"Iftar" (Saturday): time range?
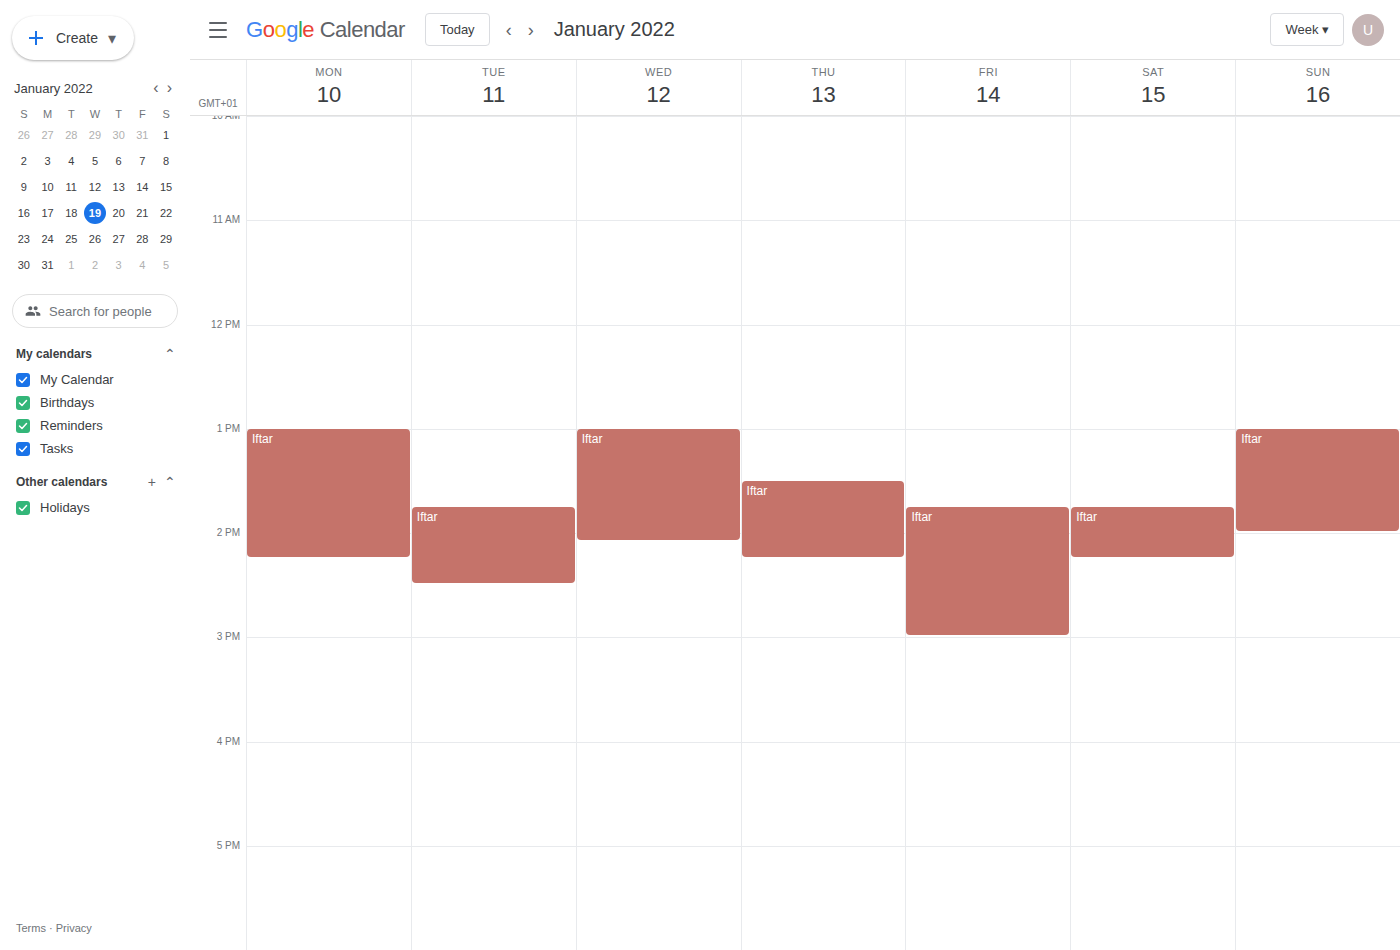
1:45 PM to 2:15 PM